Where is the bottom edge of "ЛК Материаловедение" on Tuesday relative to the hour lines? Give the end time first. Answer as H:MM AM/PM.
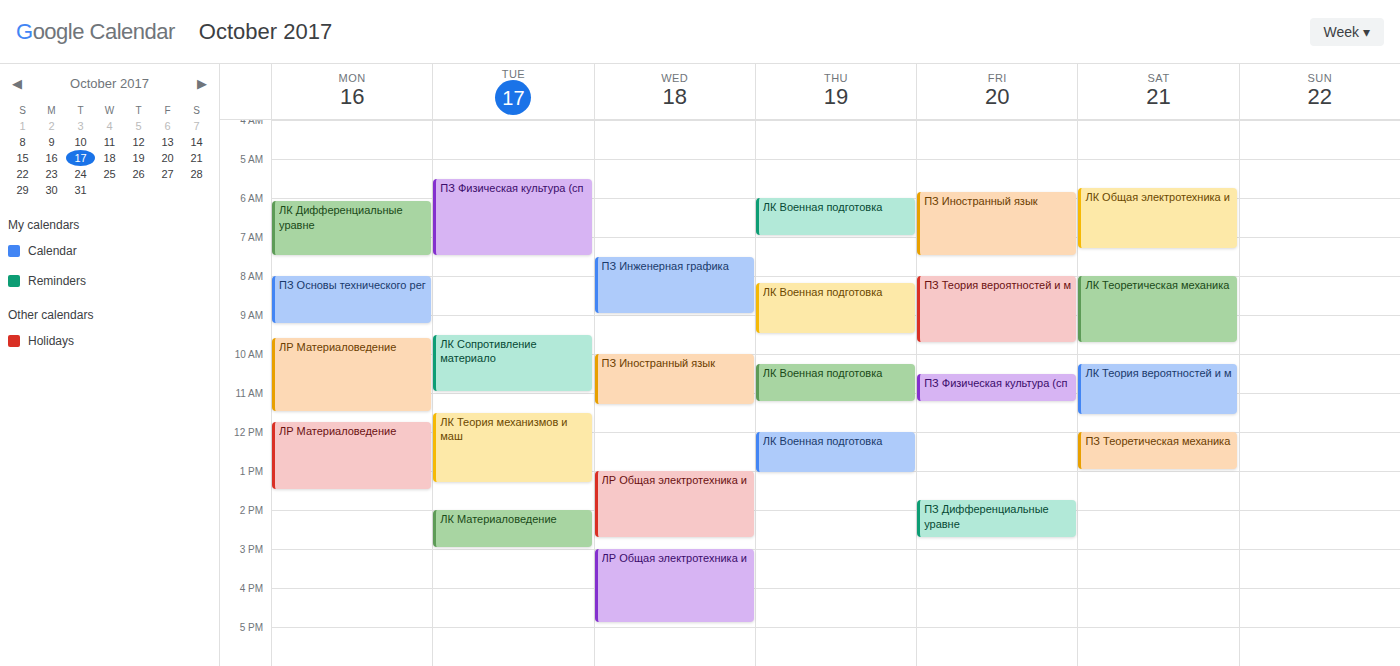
3:00 PM -- exactly on the 3 PM line.